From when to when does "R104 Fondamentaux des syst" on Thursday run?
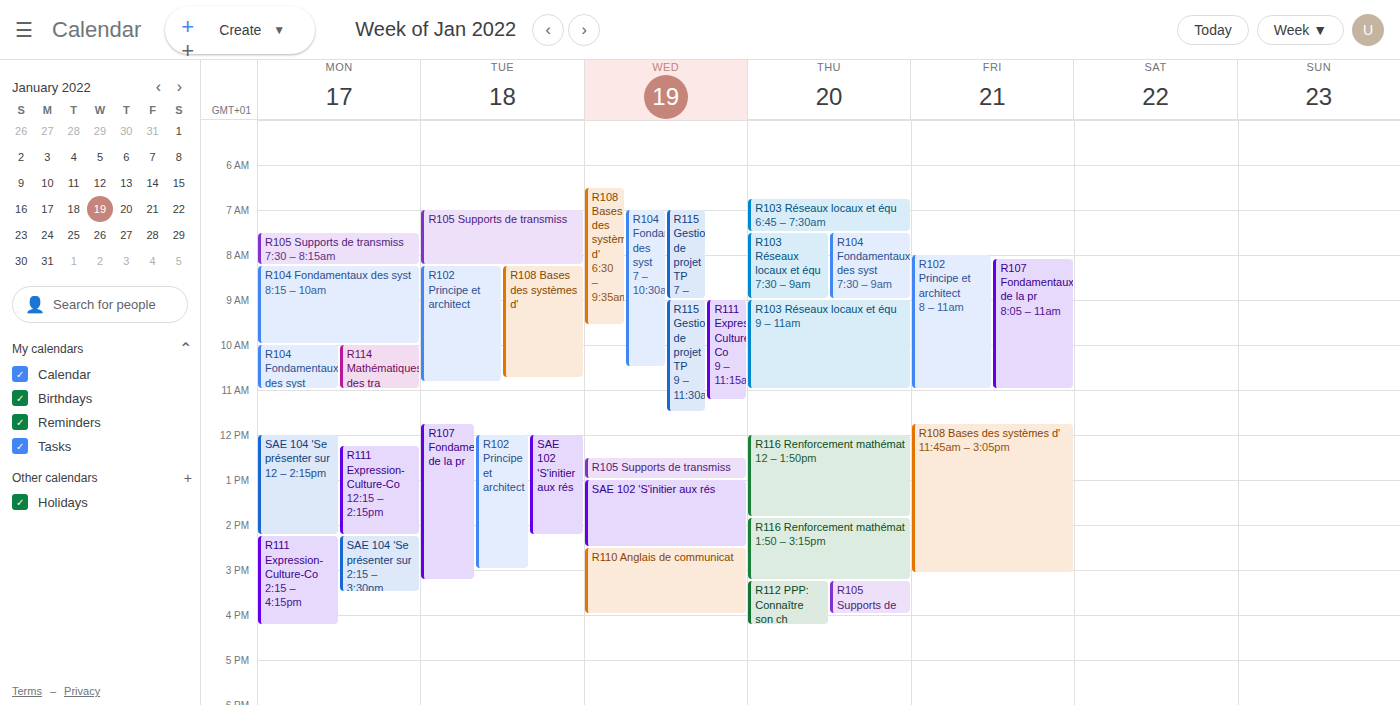
7:30 AM to 9:00 AM